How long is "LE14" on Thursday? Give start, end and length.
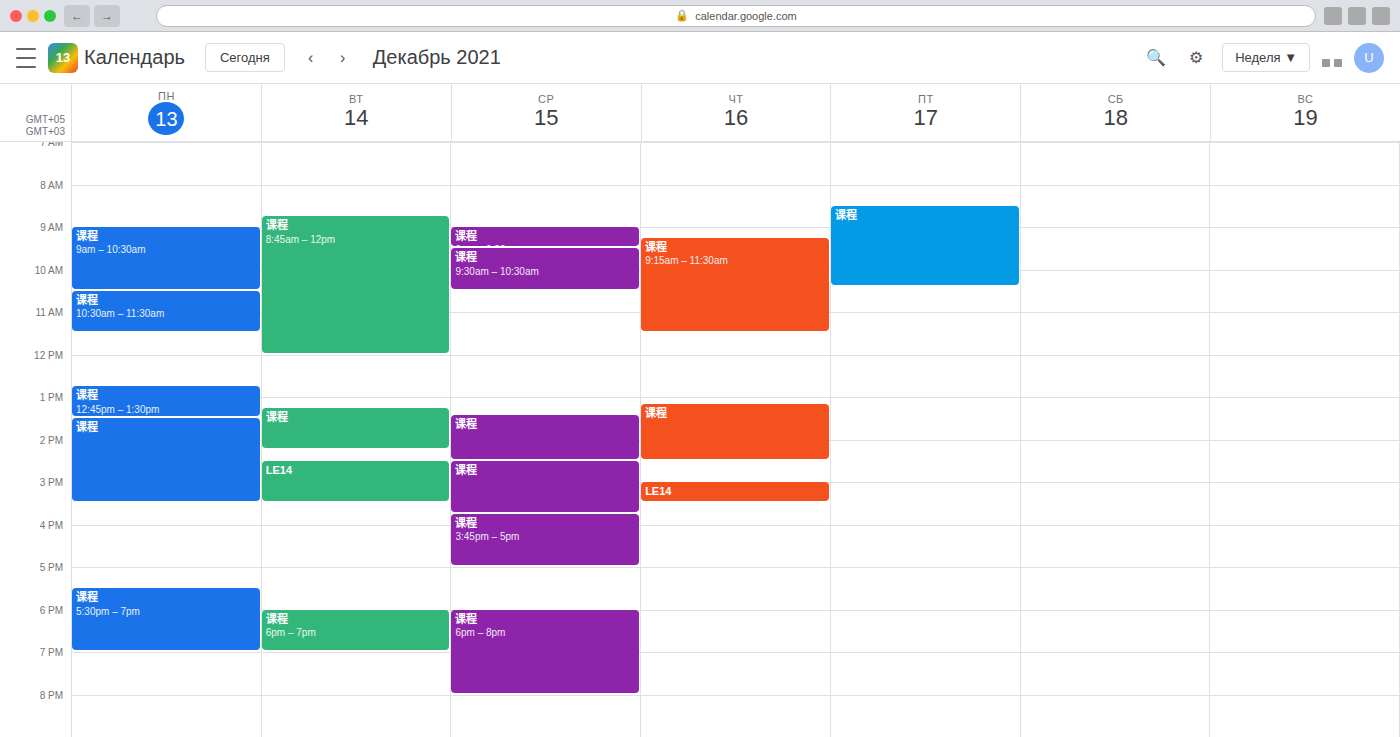
3:00 PM to 3:30 PM, 30 minutes